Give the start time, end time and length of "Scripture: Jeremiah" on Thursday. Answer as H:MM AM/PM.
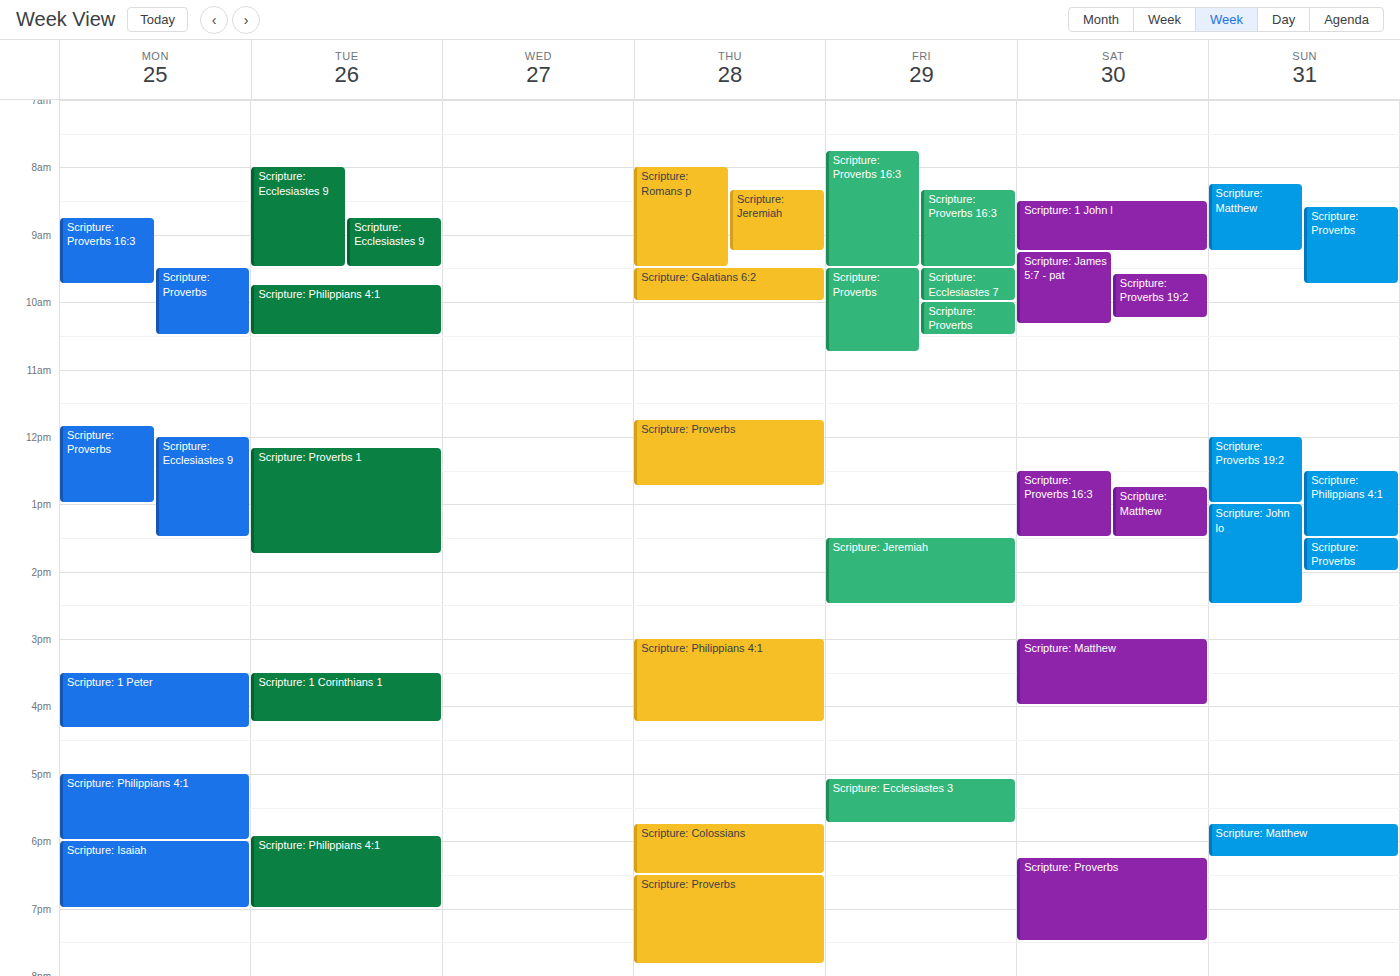
8:20 AM to 9:15 AM, 55 minutes